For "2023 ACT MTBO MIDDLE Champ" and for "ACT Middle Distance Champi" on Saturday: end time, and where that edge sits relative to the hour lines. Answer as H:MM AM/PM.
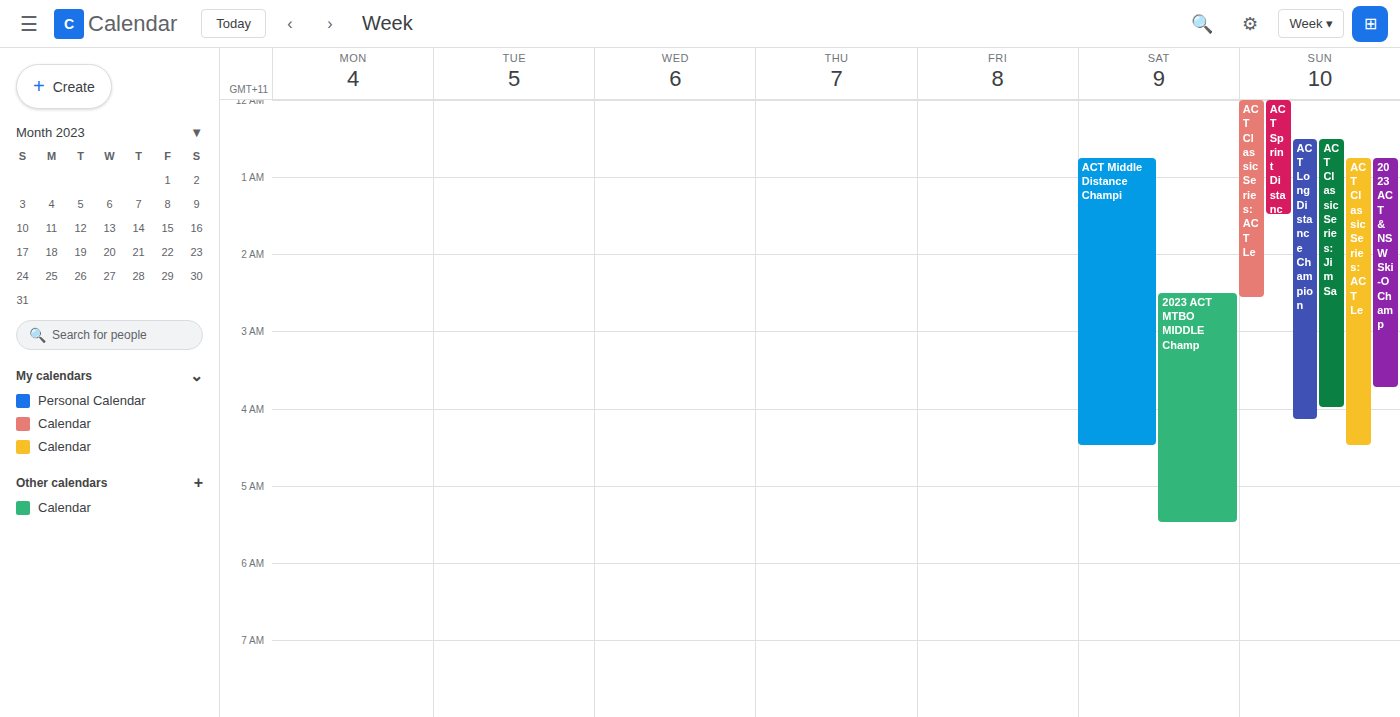
"2023 ACT MTBO MIDDLE Champ": 5:30 AM, halfway between the 5 AM and 6 AM lines. "ACT Middle Distance Champi": 4:30 AM, halfway between the 4 AM and 5 AM lines.